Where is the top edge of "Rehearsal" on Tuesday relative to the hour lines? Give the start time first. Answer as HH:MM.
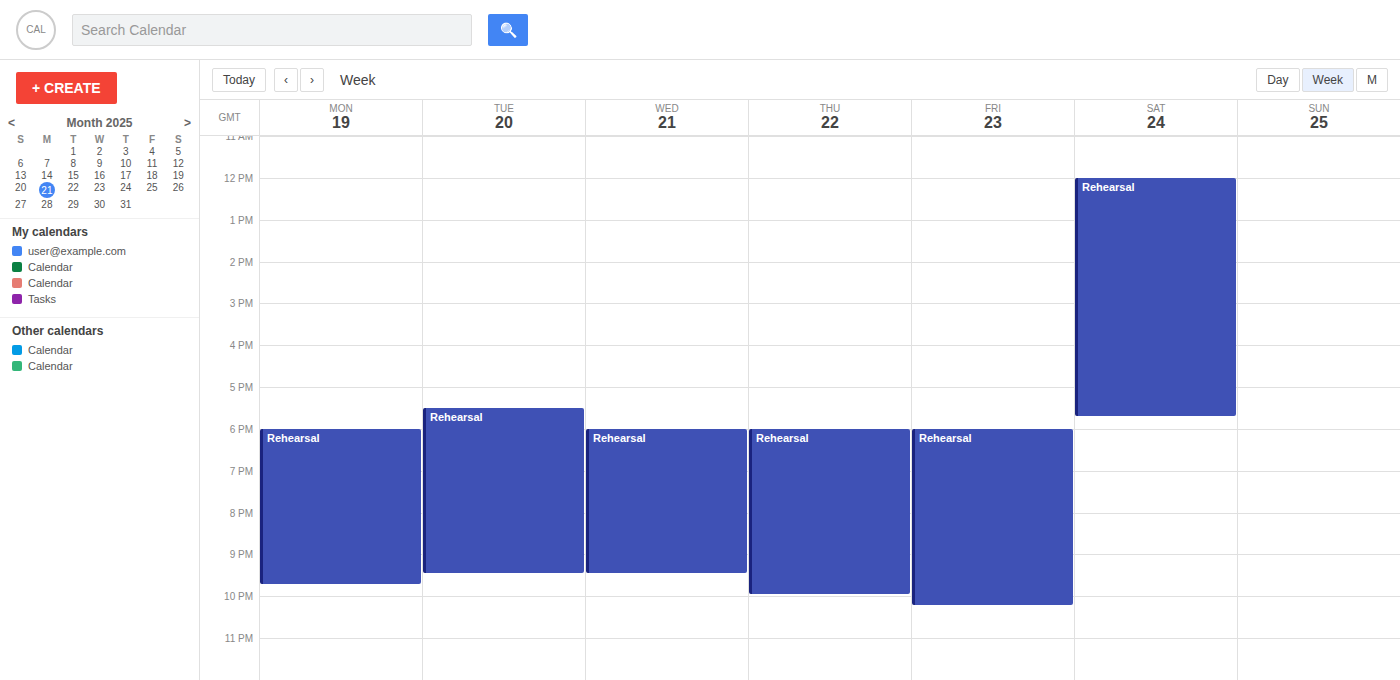
17:30 -- halfway between the 17:00 and 18:00 lines.